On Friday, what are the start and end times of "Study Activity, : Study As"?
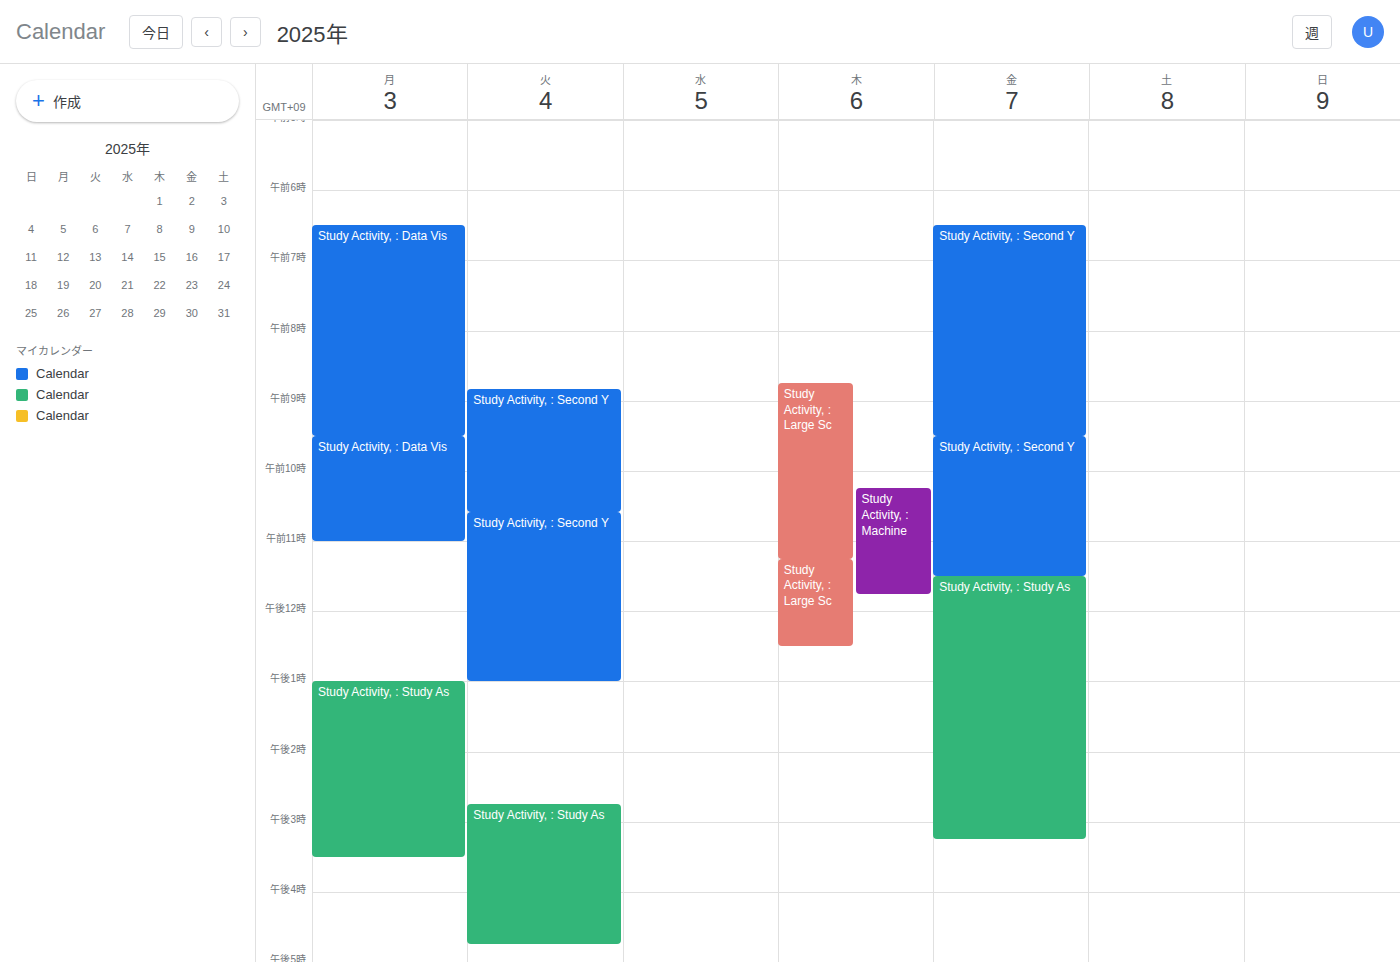
11:30 to 15:15